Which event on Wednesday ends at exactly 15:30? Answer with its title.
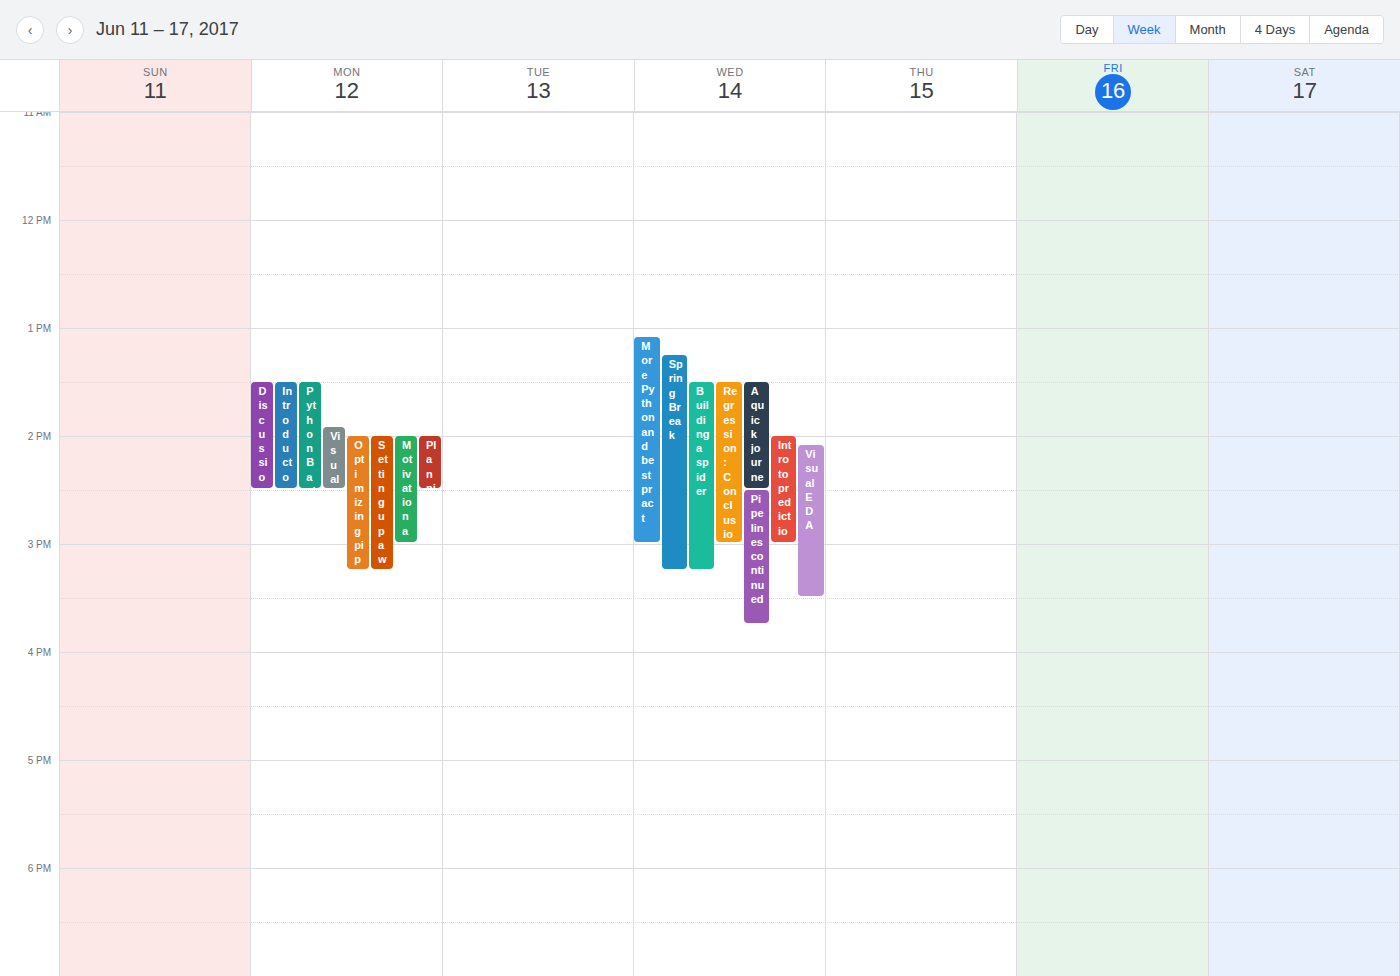
"Visual EDA"